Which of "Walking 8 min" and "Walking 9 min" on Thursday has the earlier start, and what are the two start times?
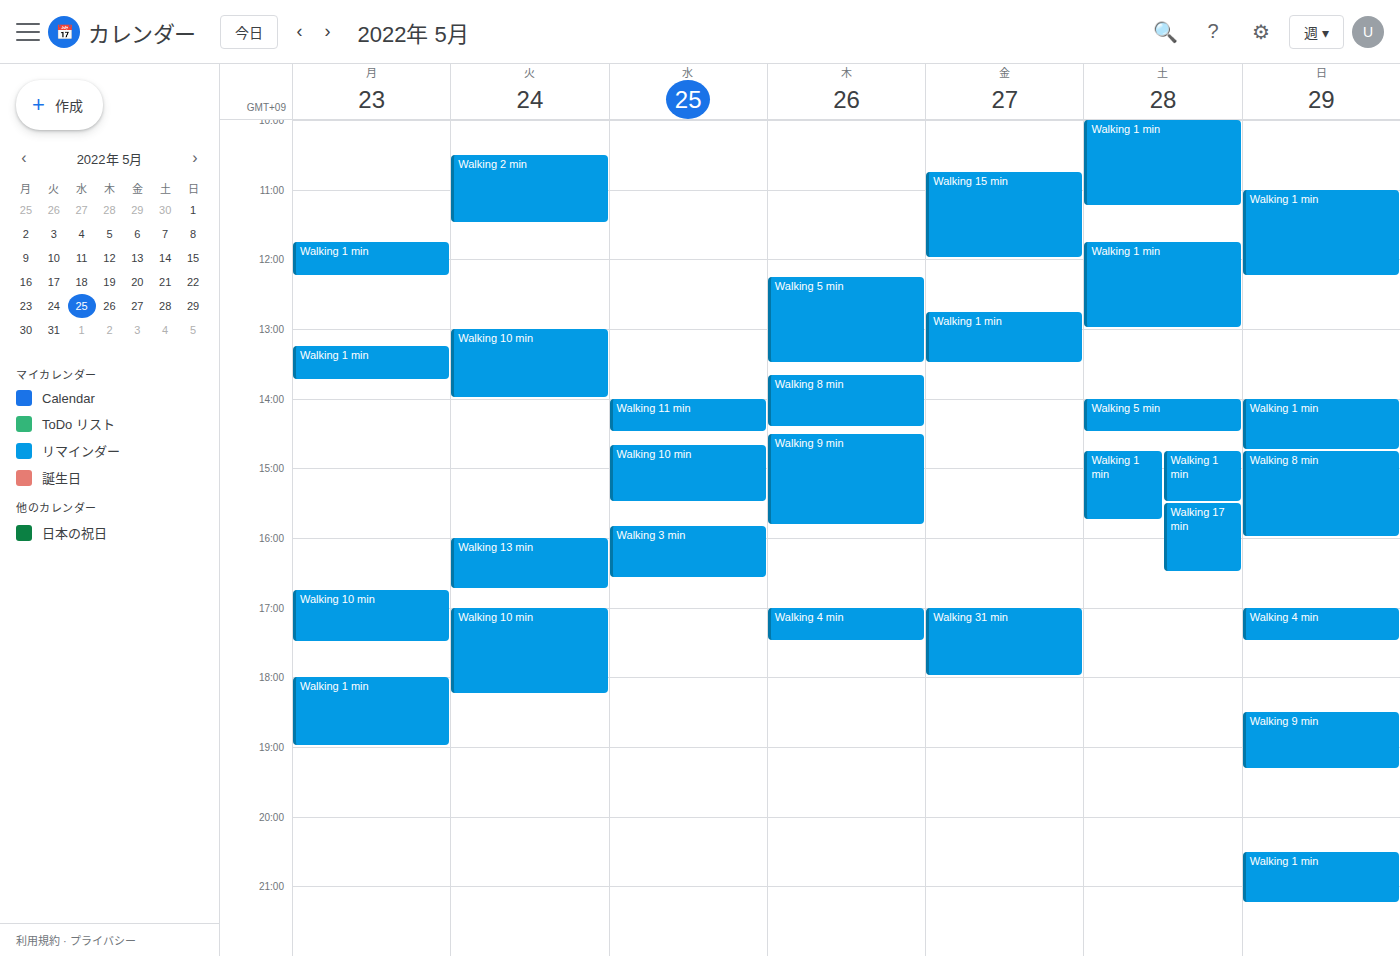
"Walking 8 min" 1:40 PM; "Walking 9 min" 2:30 PM.